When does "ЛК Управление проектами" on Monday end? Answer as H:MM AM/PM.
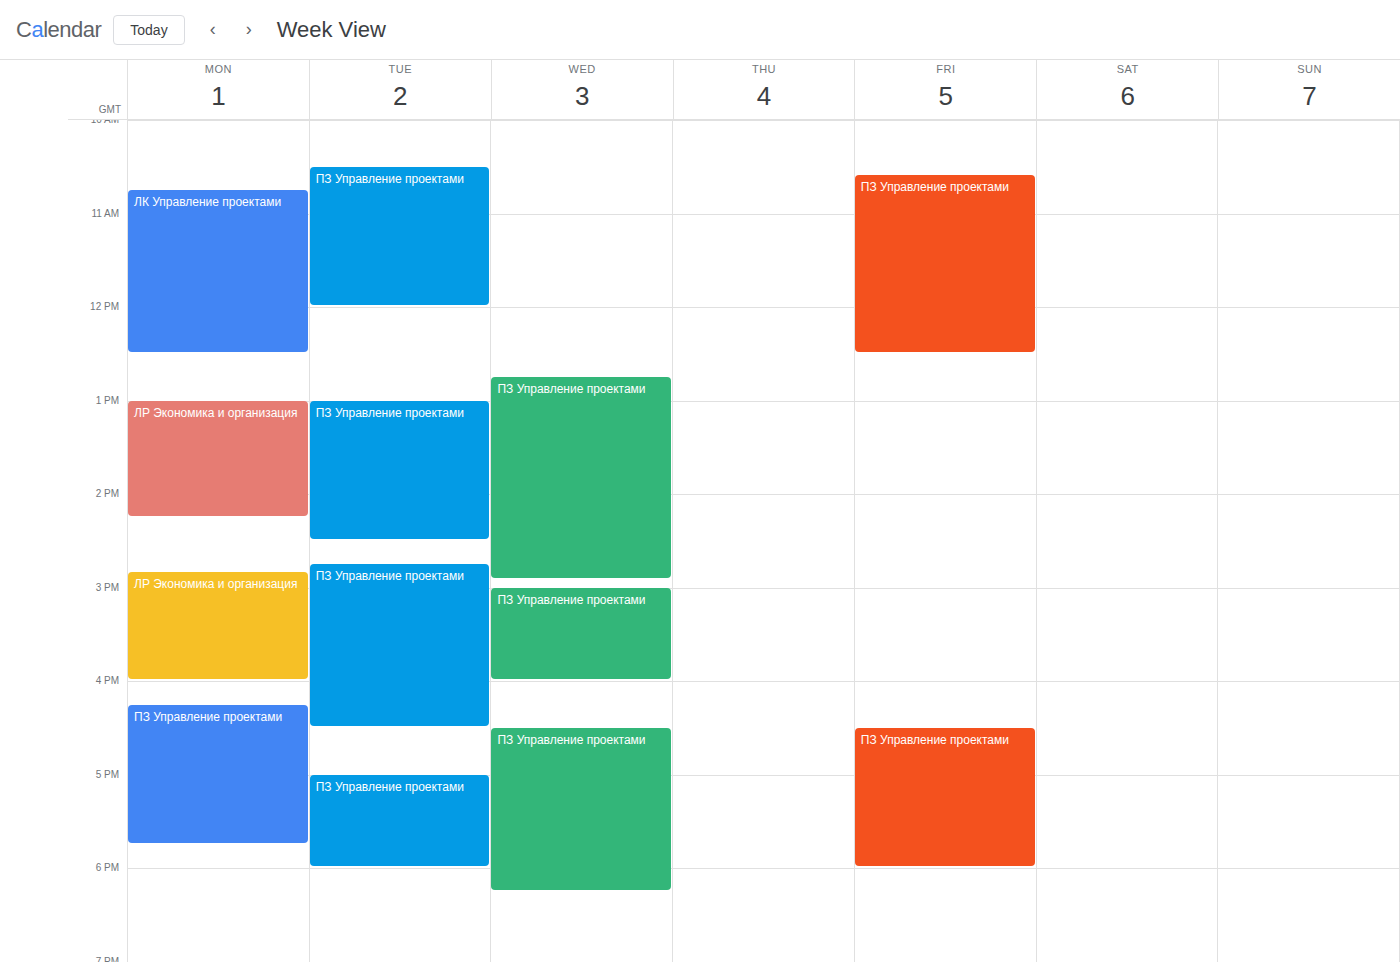
12:30 PM